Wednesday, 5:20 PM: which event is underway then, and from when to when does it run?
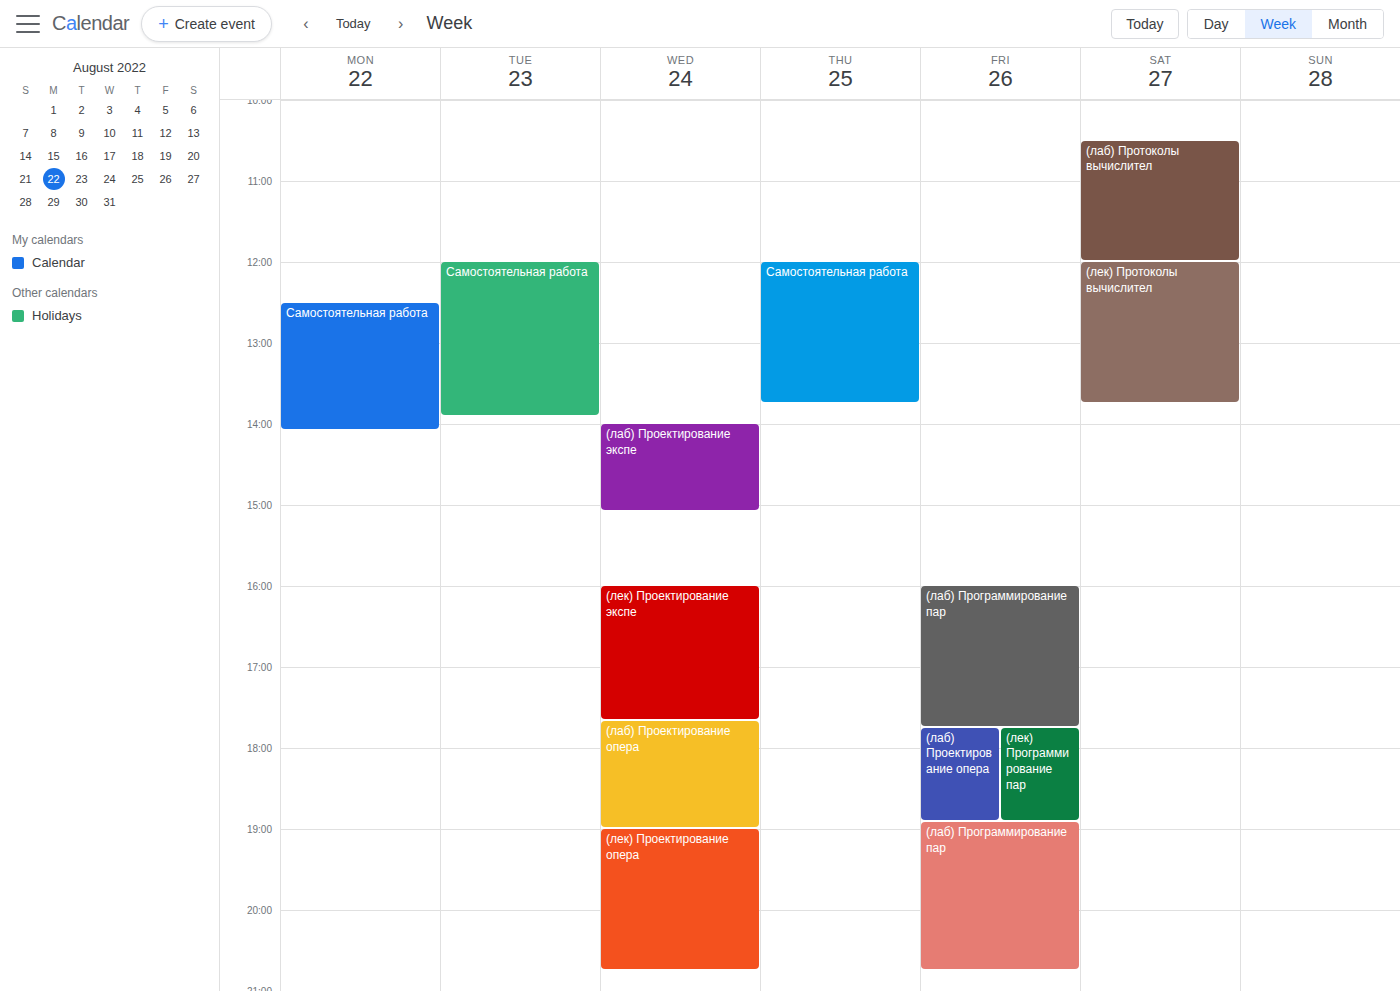
"(лек) Проектирование экспе", 4:00 PM to 5:40 PM